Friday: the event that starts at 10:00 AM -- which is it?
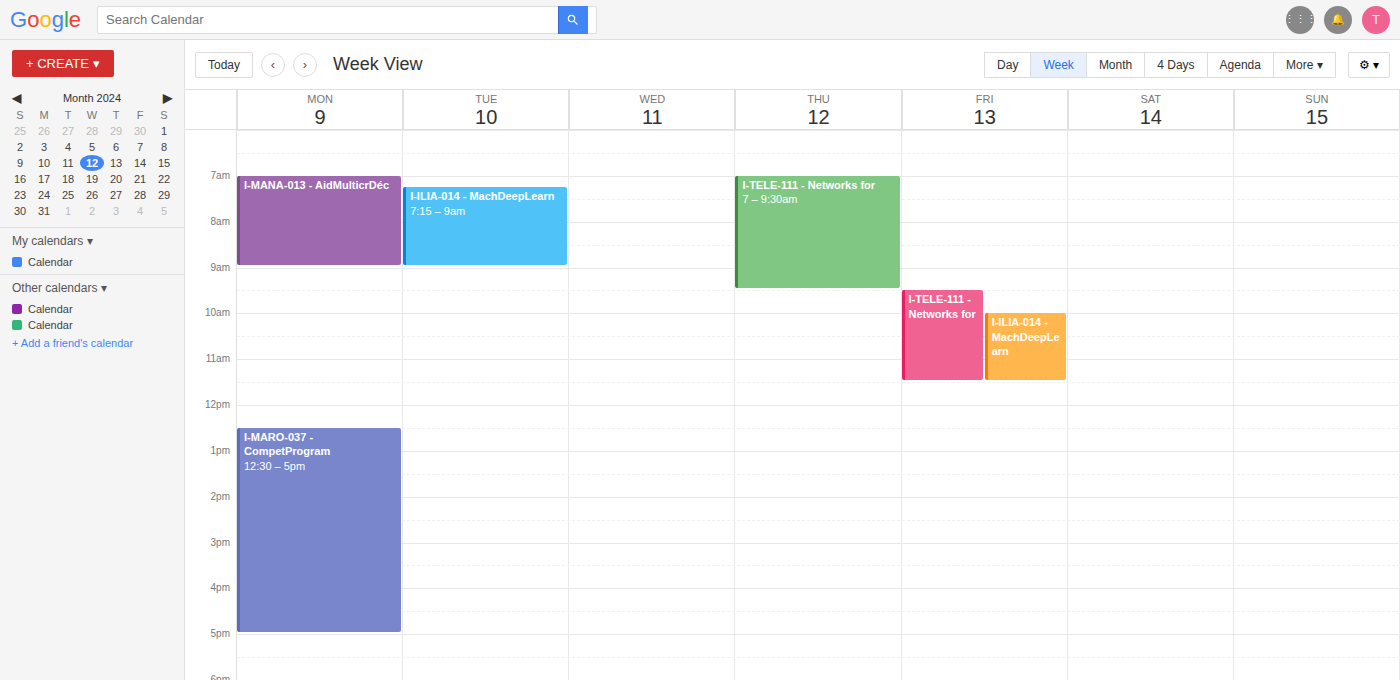
"I-ILIA-014 - MachDeepLearn"